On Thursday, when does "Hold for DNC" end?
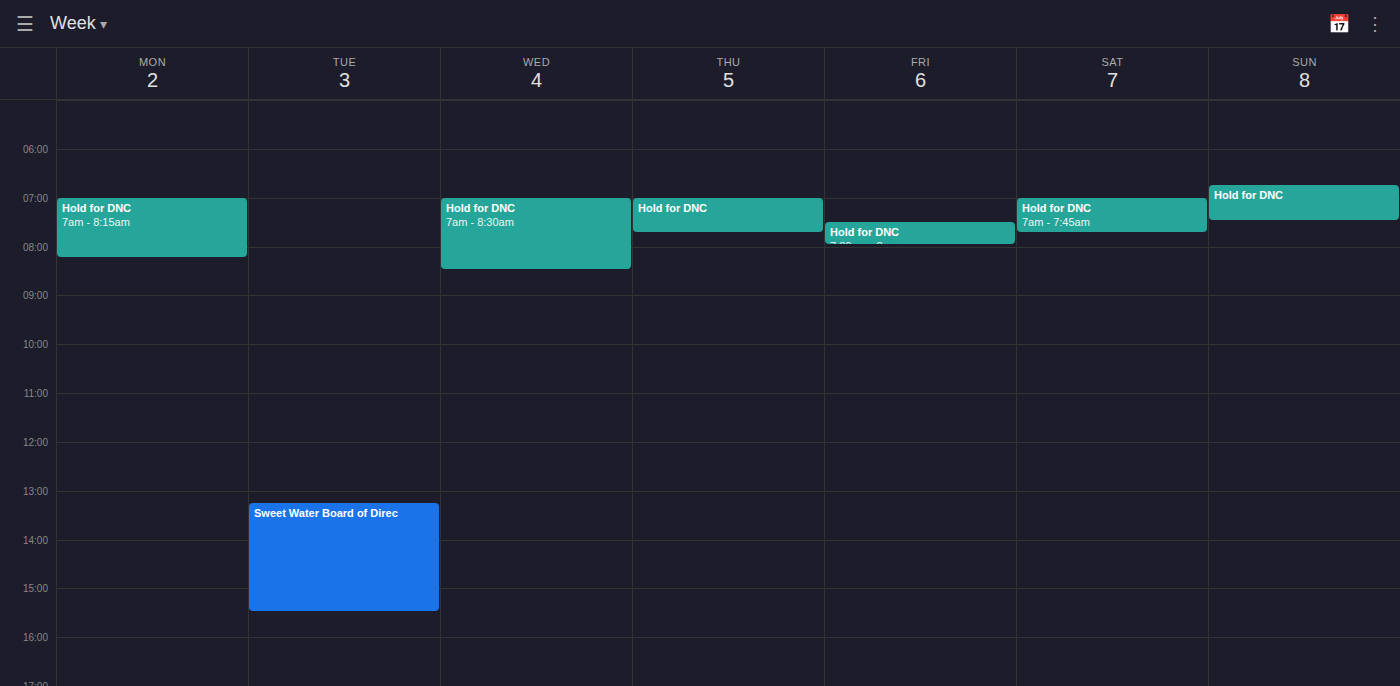
7:45 AM